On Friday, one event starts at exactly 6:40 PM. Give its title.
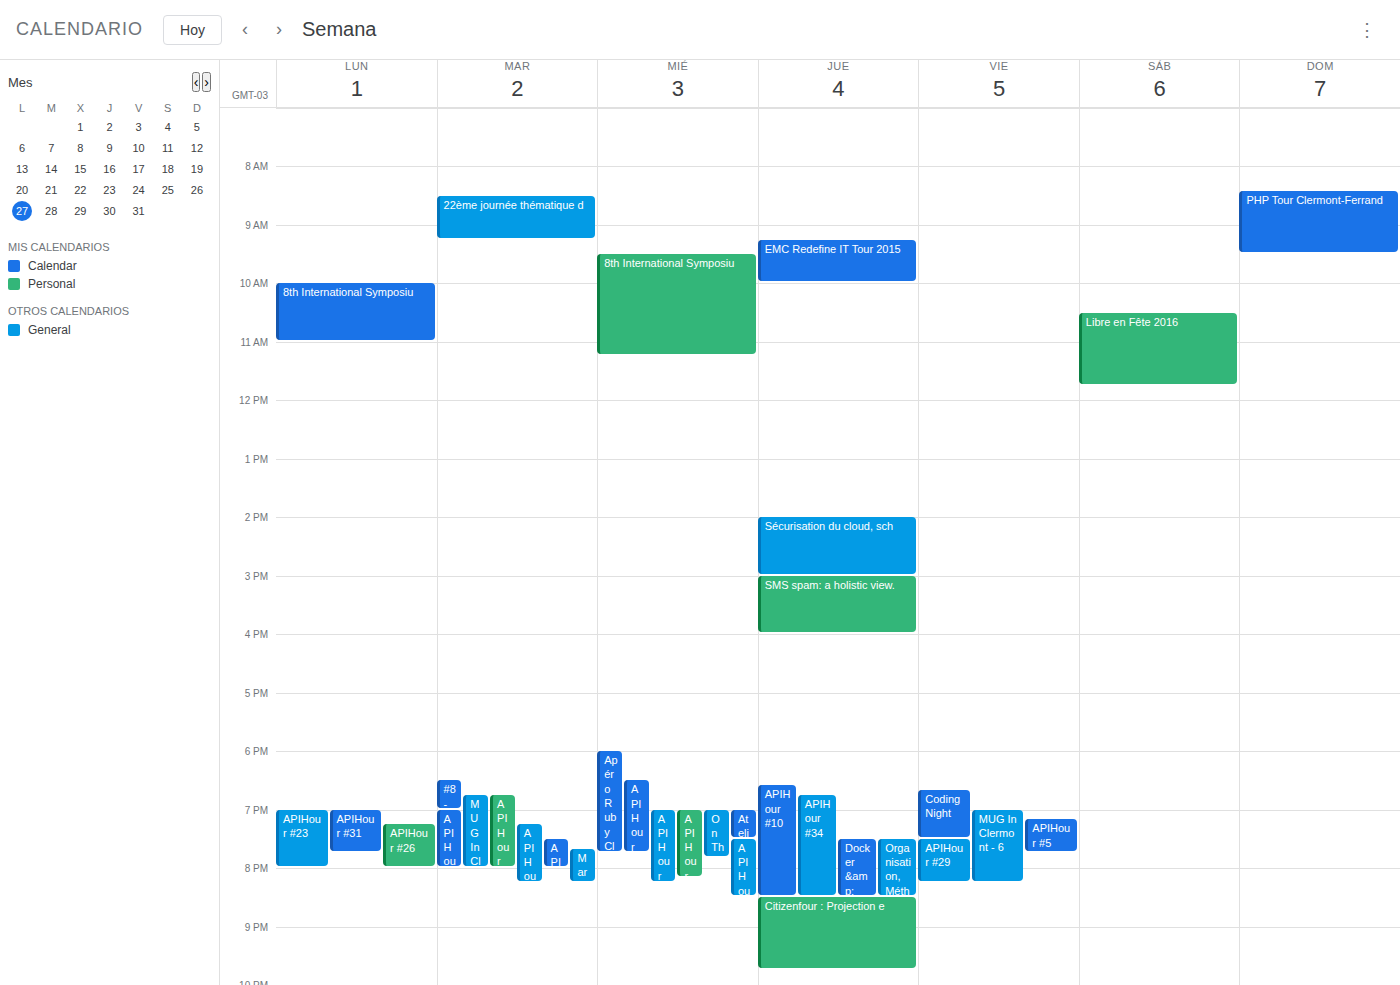
"Coding Night"